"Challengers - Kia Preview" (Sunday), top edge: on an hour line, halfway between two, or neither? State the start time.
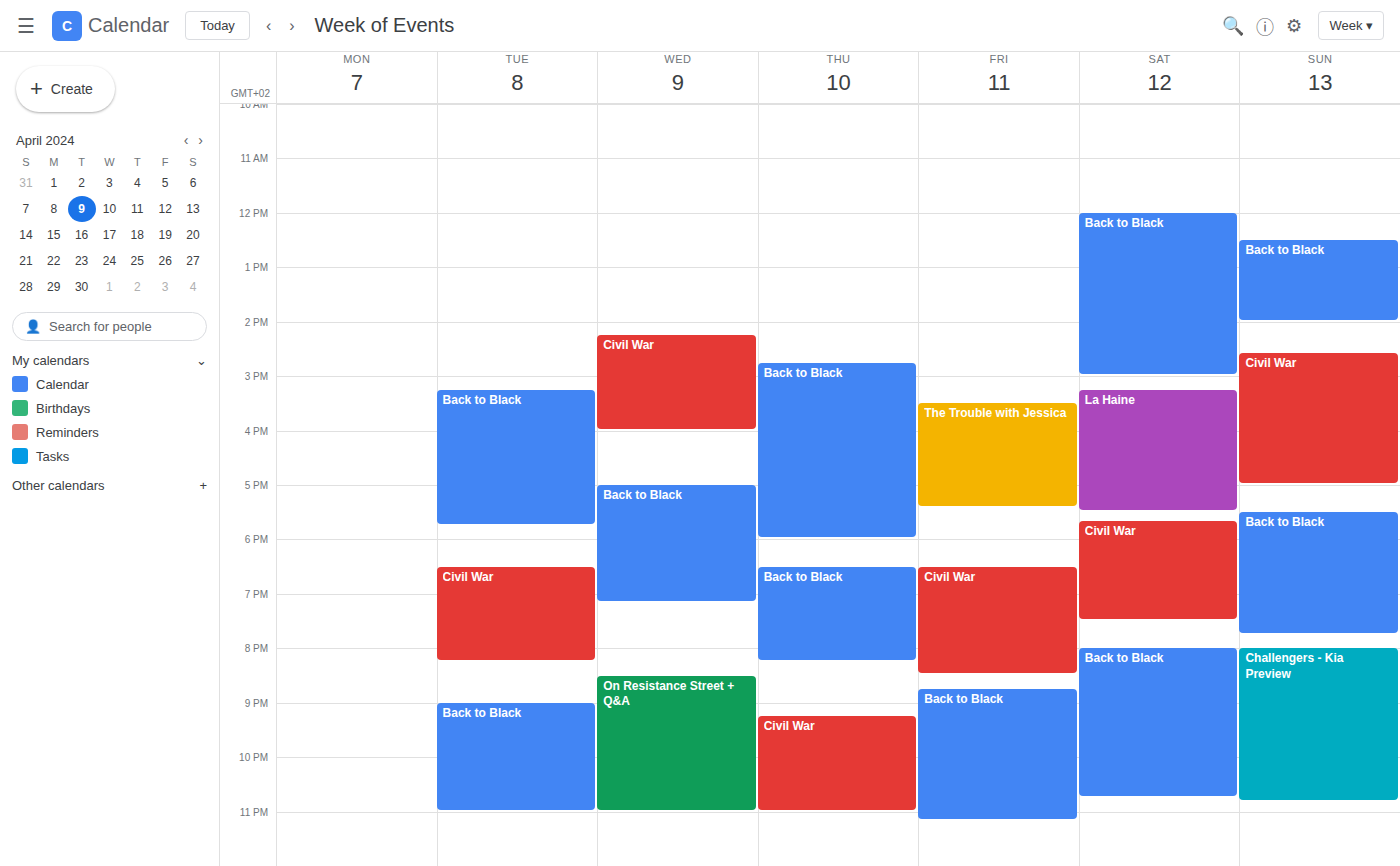
8:00 PM -- exactly on the 8 PM line.